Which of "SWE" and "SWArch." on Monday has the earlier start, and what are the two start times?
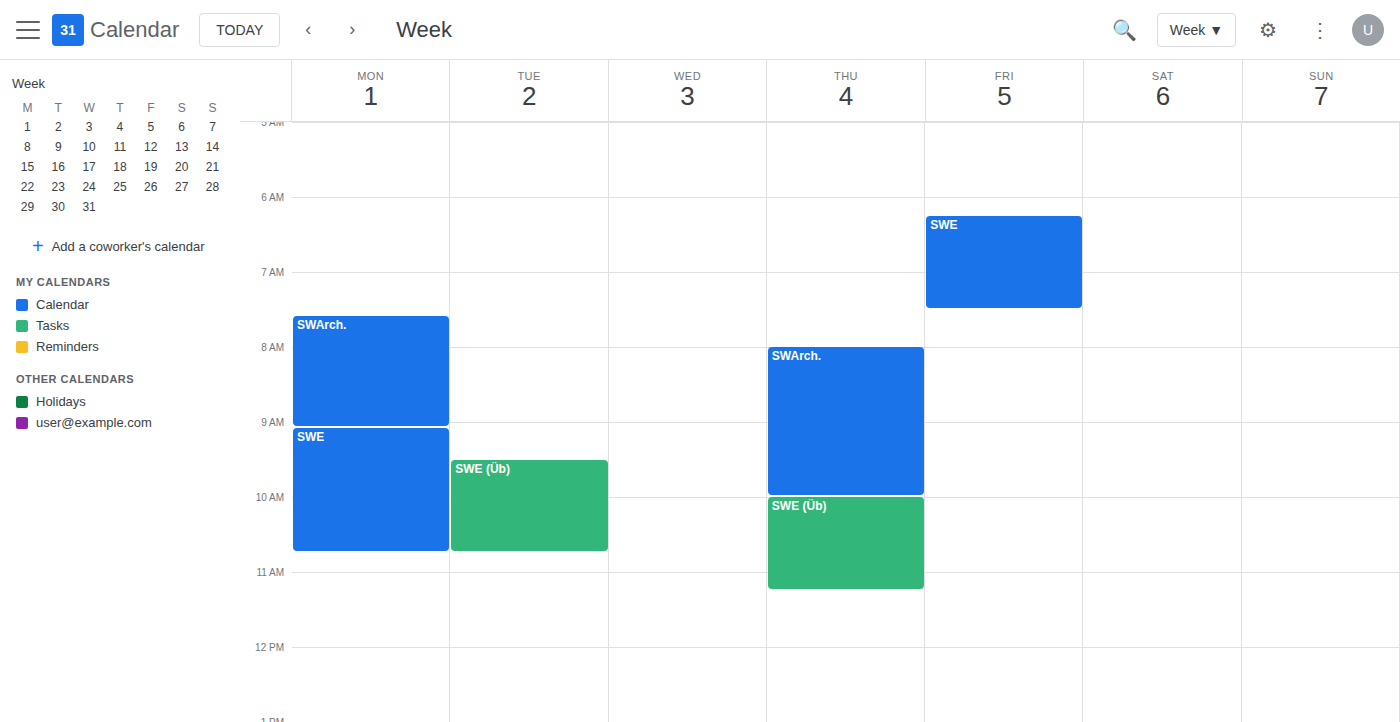
"SWArch." 7:35 AM; "SWE" 9:05 AM.